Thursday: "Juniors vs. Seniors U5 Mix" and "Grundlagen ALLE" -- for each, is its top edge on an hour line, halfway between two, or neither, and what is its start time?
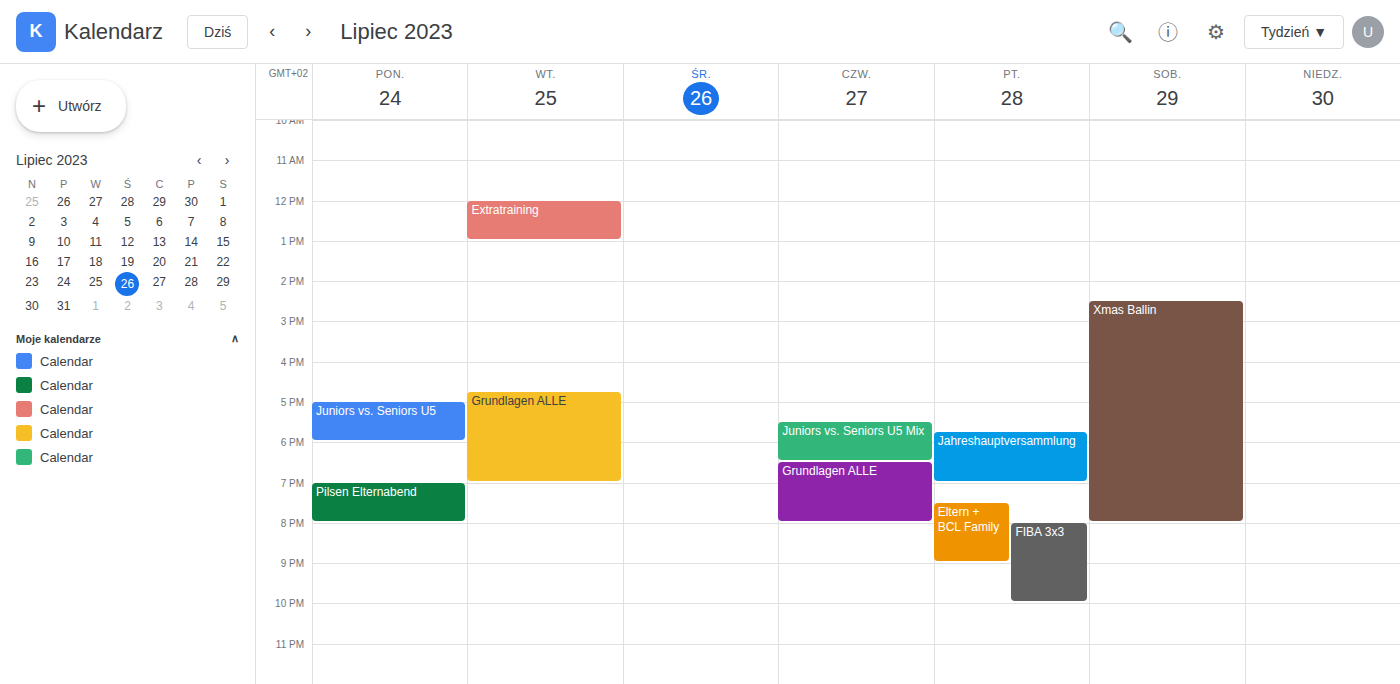
"Juniors vs. Seniors U5 Mix": 5:30 PM, halfway between the 5 PM and 6 PM lines. "Grundlagen ALLE": 6:30 PM, halfway between the 6 PM and 7 PM lines.